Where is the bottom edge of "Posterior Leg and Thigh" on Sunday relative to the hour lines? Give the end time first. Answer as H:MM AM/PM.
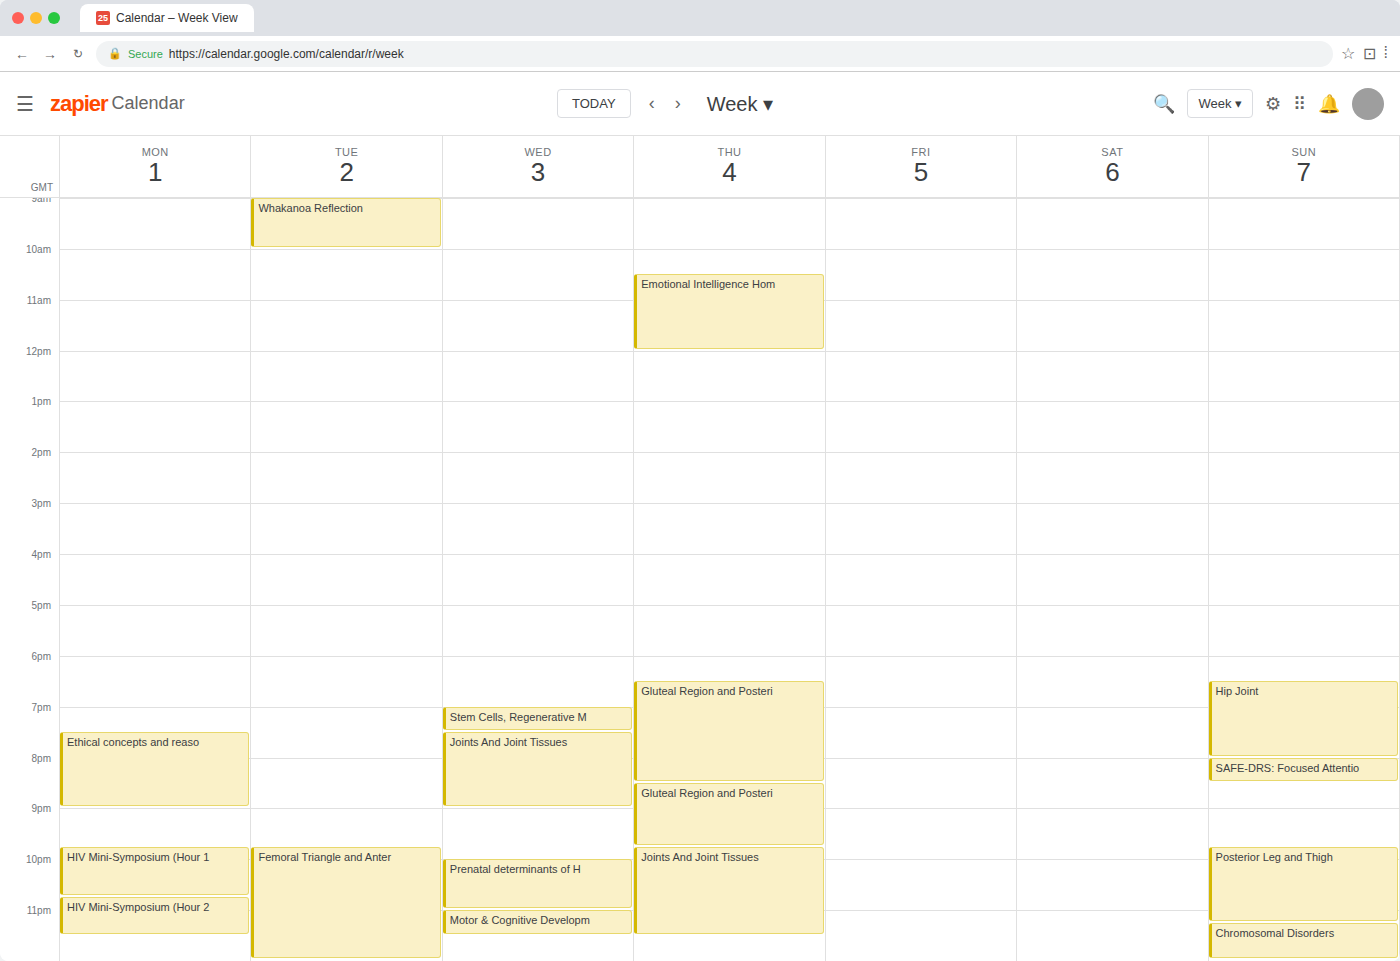
11:15 PM -- neither: a quarter of the way from the 11 PM line to the 12 AM line.